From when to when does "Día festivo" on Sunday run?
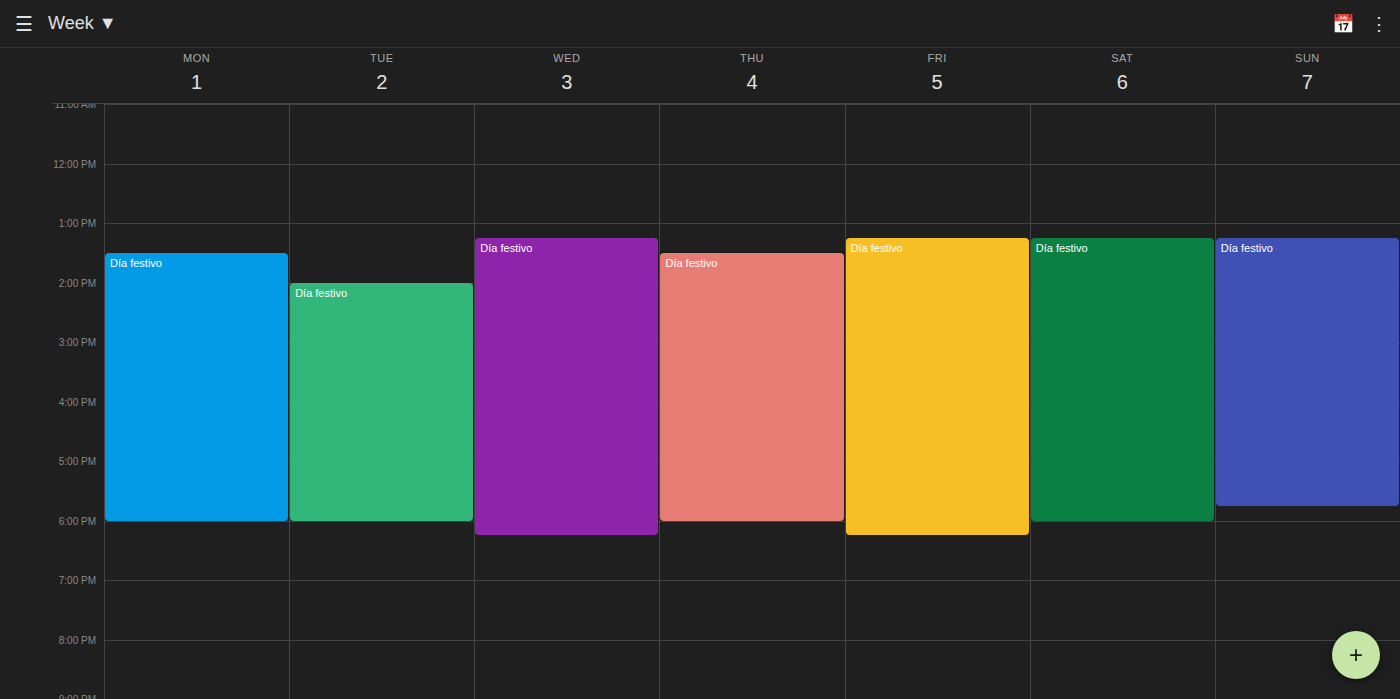
1:15 PM to 5:45 PM